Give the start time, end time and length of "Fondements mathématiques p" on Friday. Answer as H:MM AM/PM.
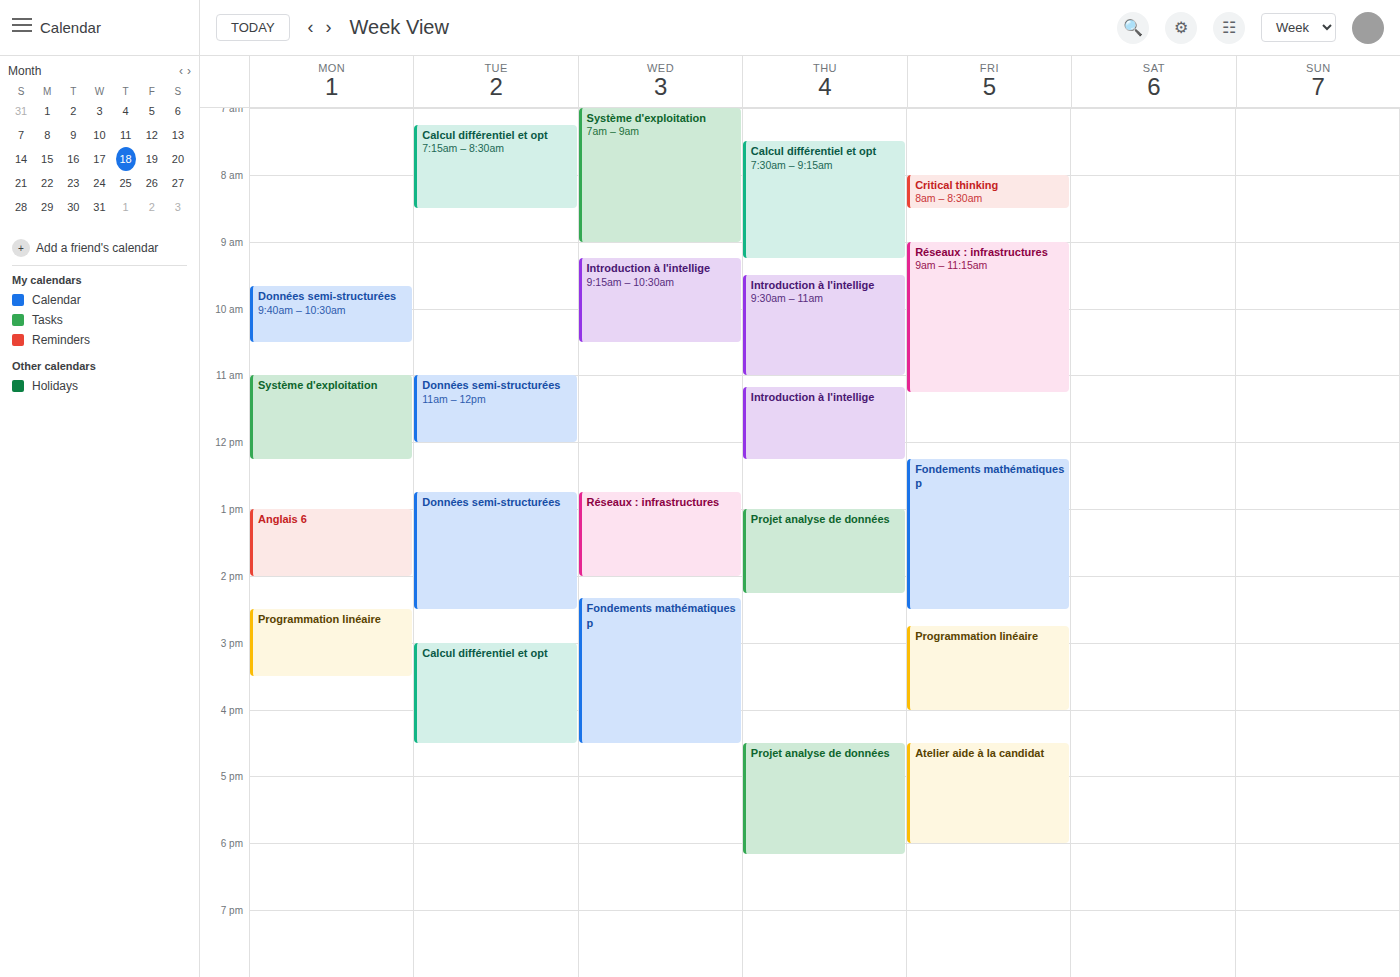
12:15 PM to 2:30 PM, 2 hours 15 minutes